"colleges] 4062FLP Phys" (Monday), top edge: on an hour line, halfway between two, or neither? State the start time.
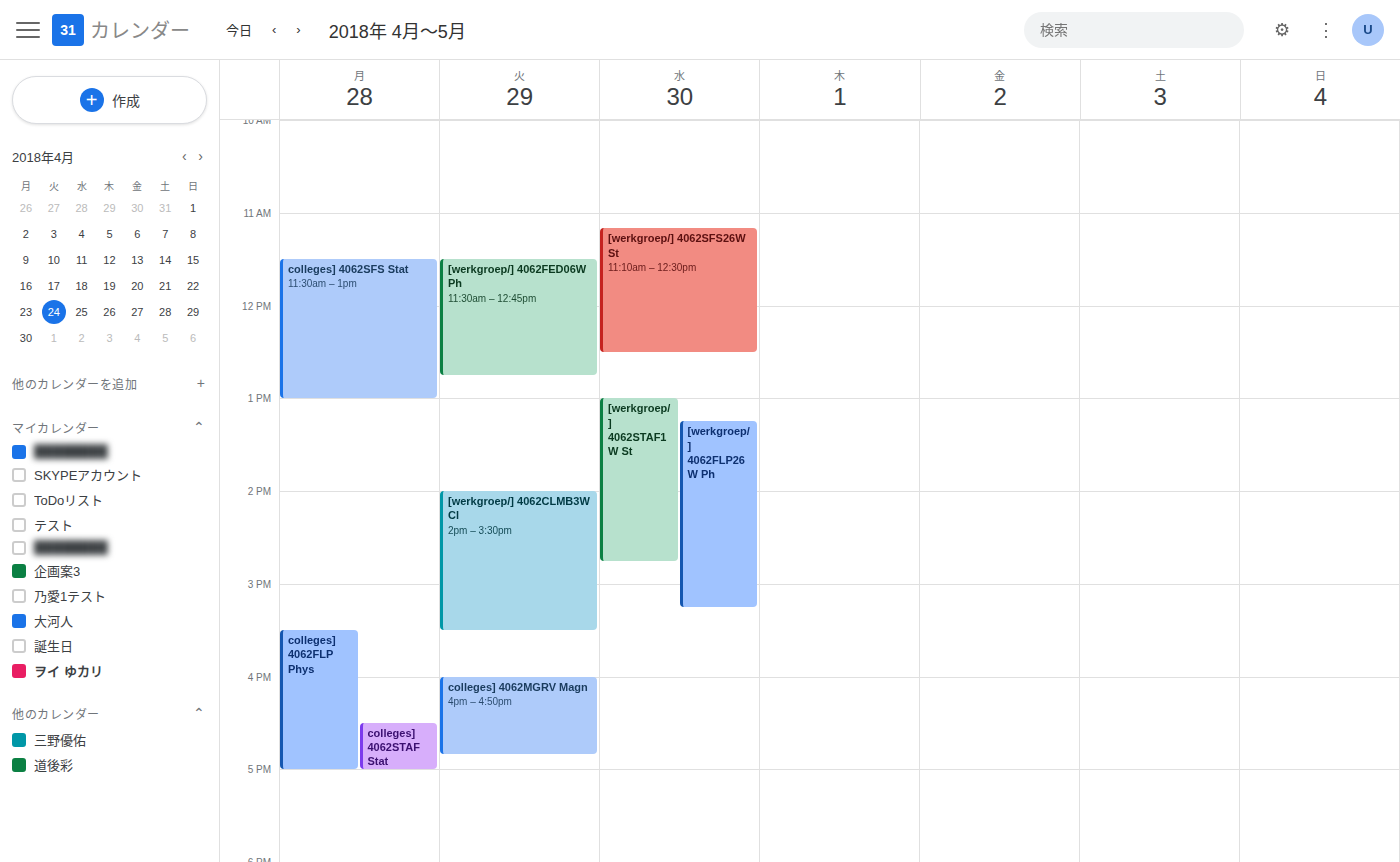
3:30 PM -- halfway between the 3 PM and 4 PM lines.